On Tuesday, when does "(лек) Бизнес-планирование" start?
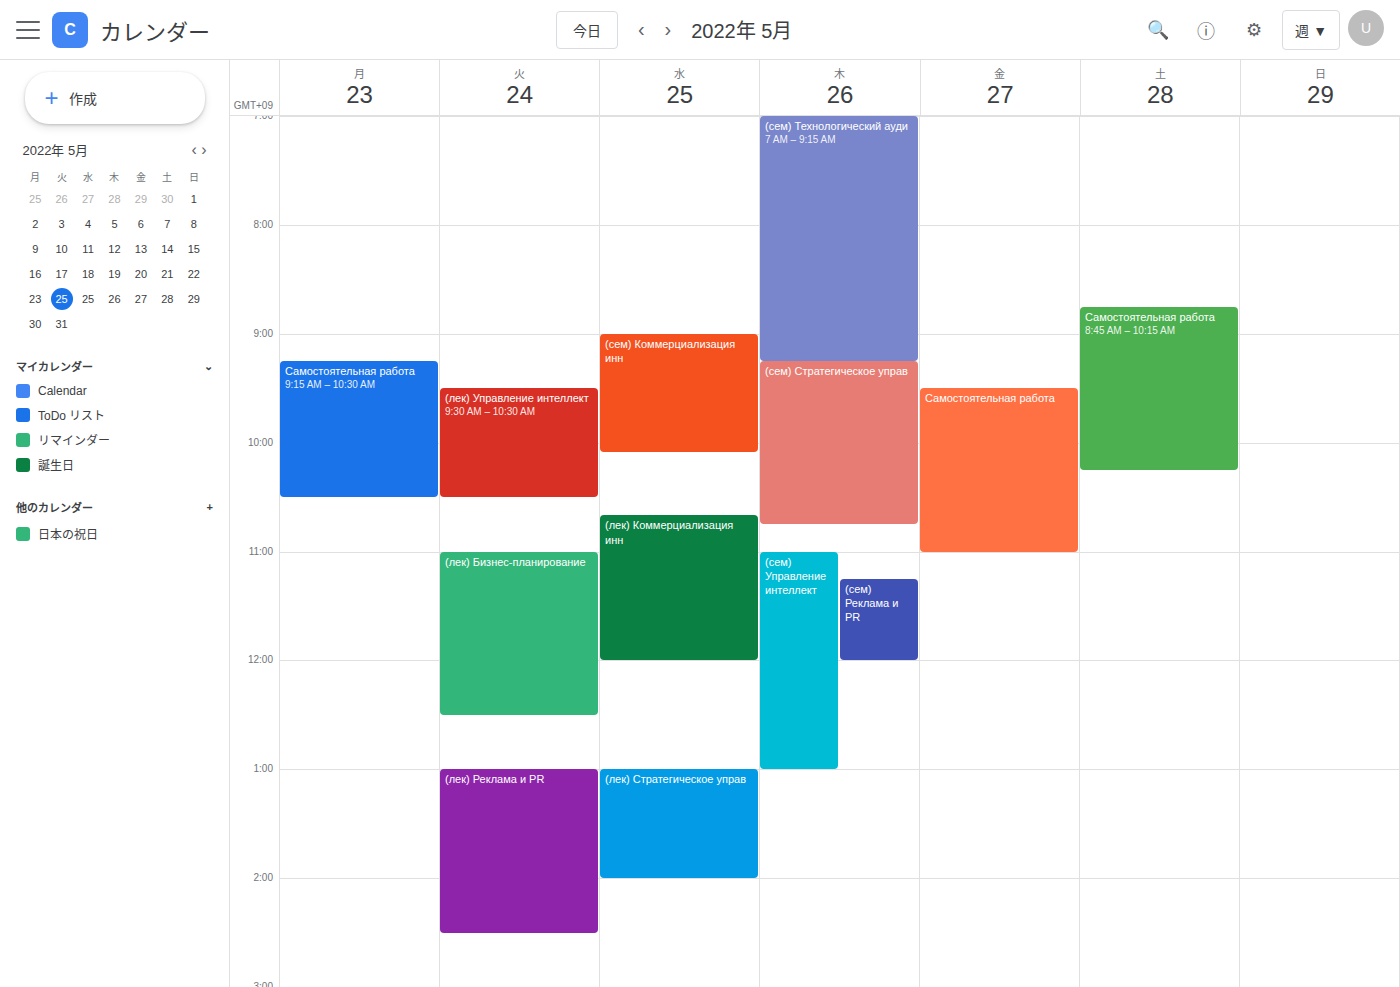
11:00 AM